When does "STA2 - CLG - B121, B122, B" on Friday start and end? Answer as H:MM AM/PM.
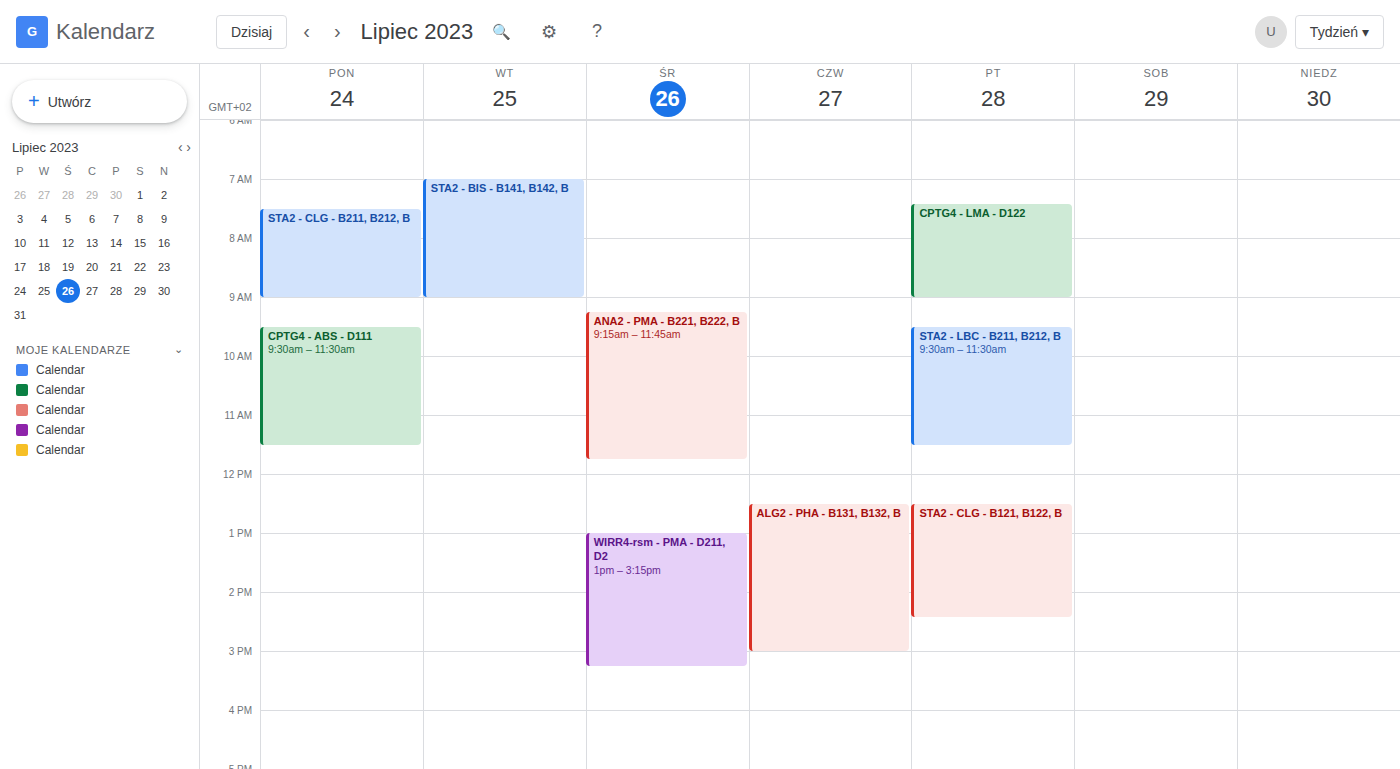
12:30 PM to 2:25 PM